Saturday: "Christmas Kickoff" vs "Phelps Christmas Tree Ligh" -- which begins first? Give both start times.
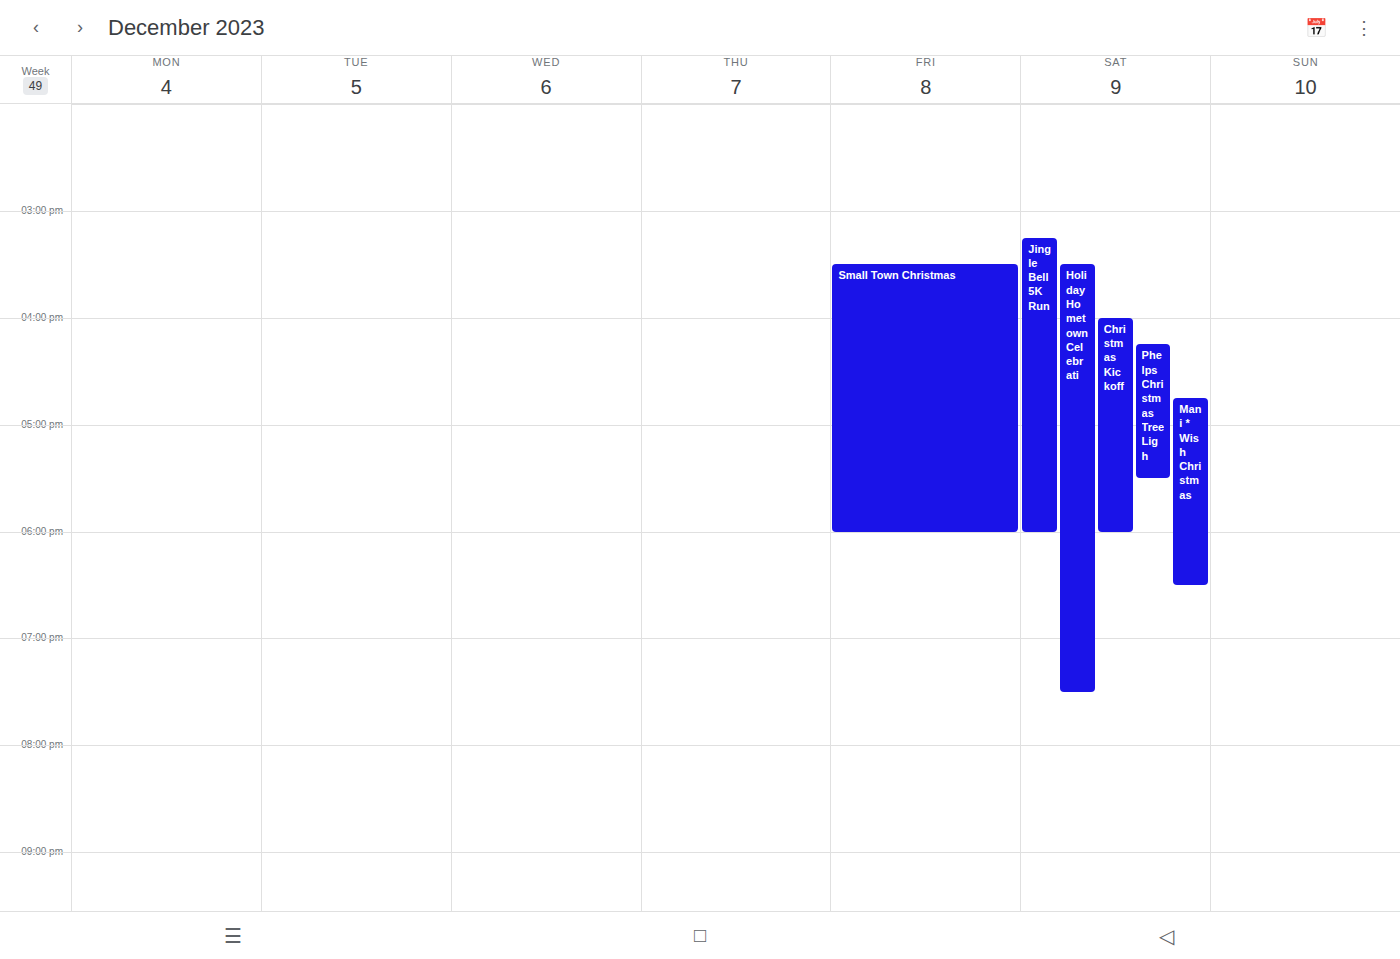
"Christmas Kickoff" 4:00 PM; "Phelps Christmas Tree Ligh" 4:15 PM.